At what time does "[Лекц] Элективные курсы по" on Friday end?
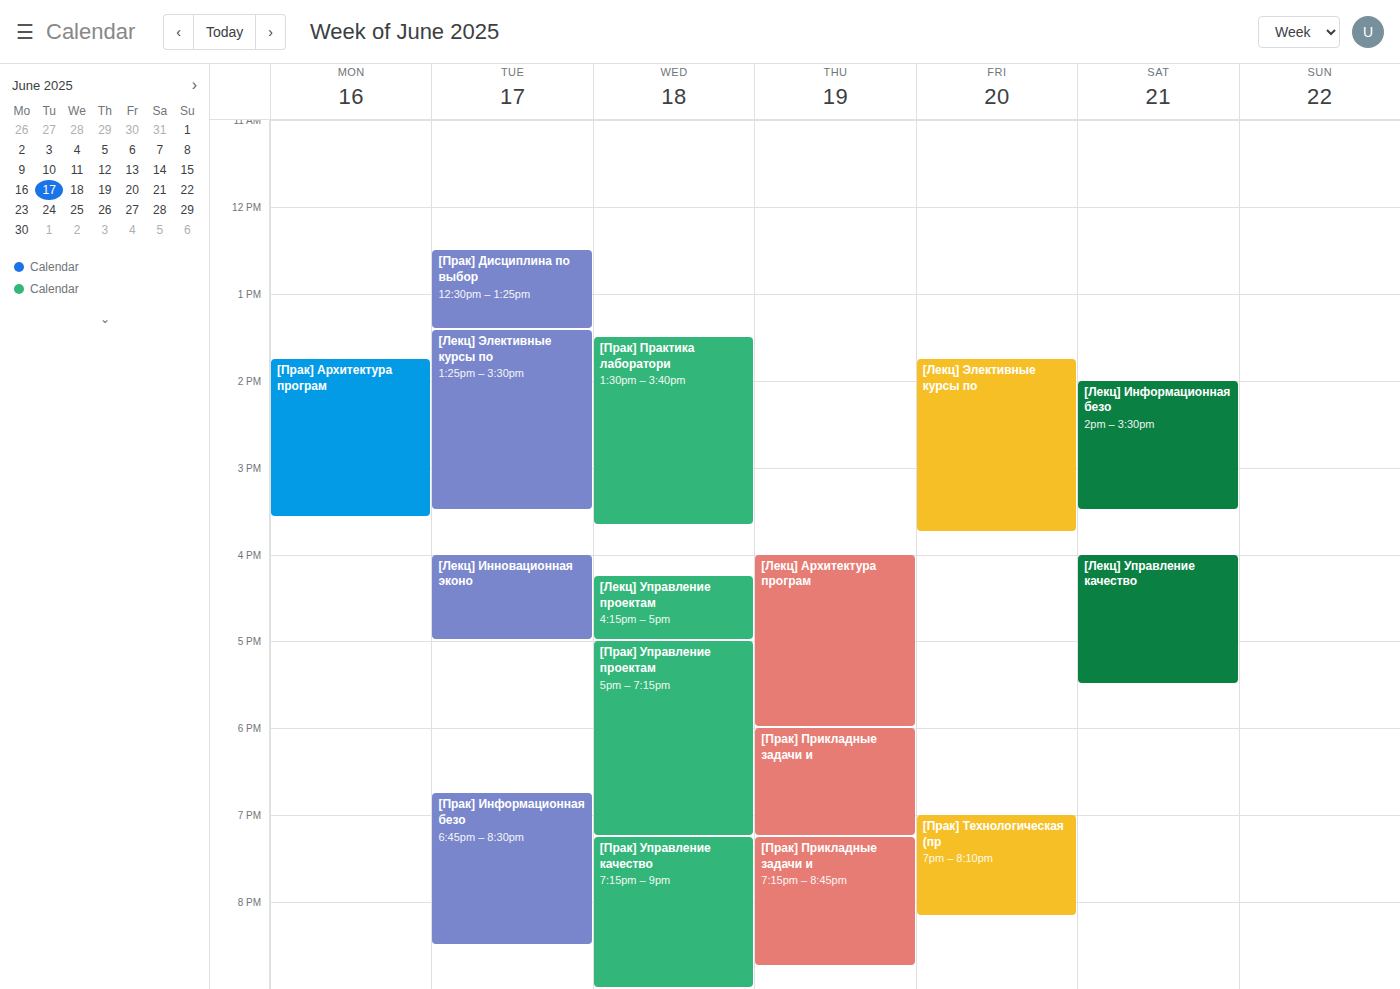
3:45 PM